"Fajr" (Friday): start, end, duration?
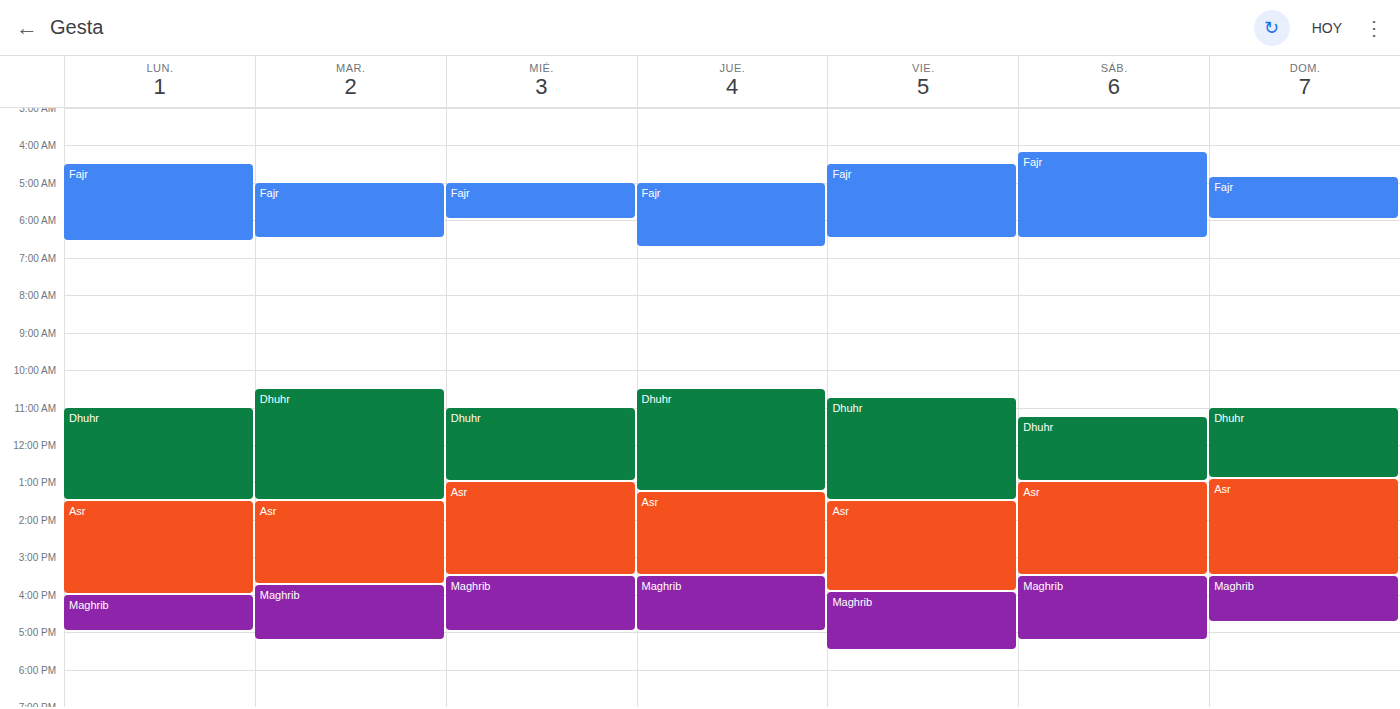
04:30 to 06:30, 2 hours